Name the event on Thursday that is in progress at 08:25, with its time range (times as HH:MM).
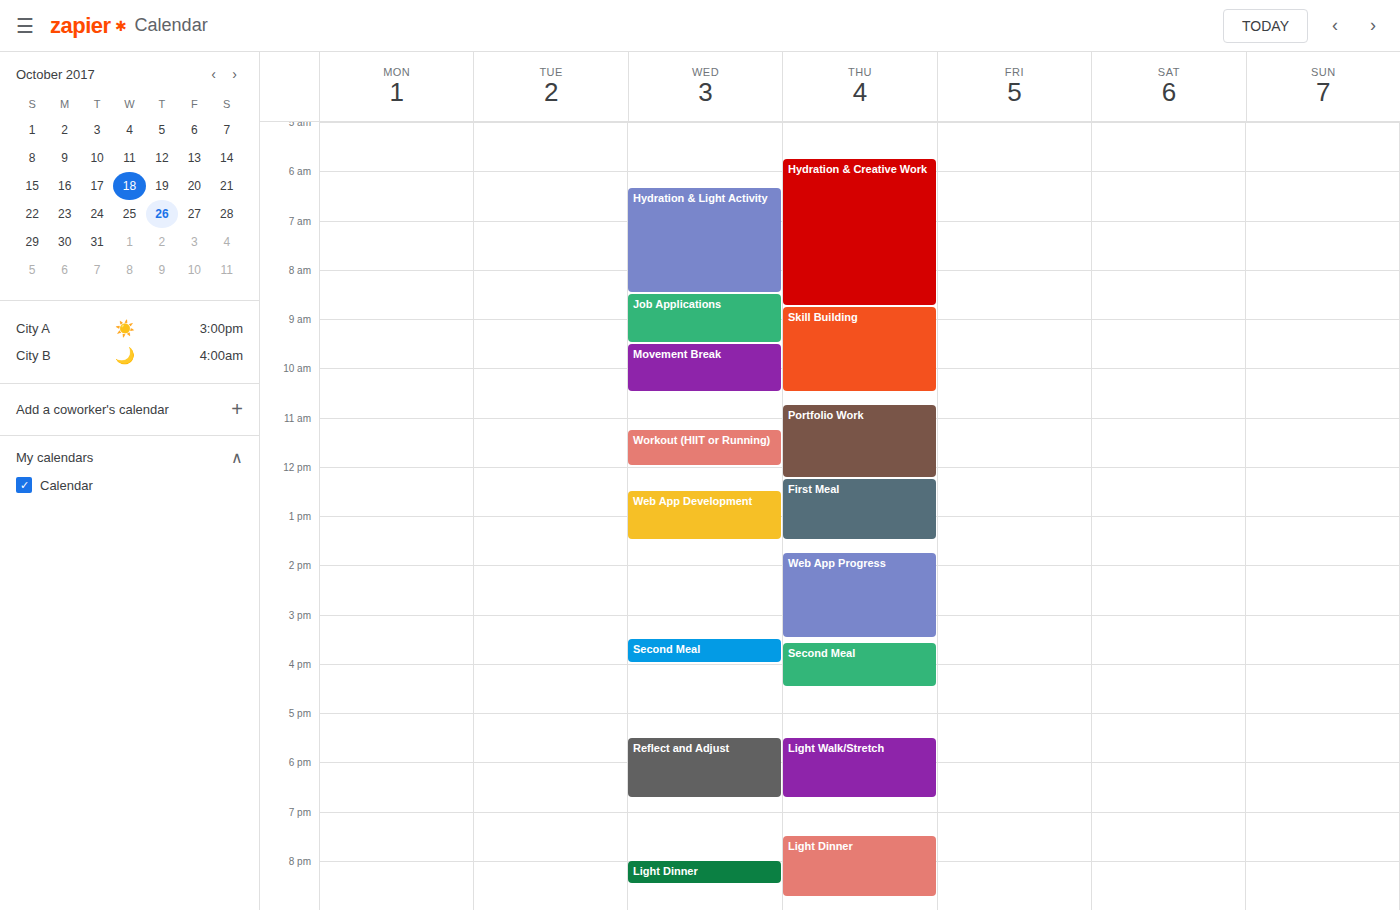
"Hydration & Creative Work", 05:45 to 08:45